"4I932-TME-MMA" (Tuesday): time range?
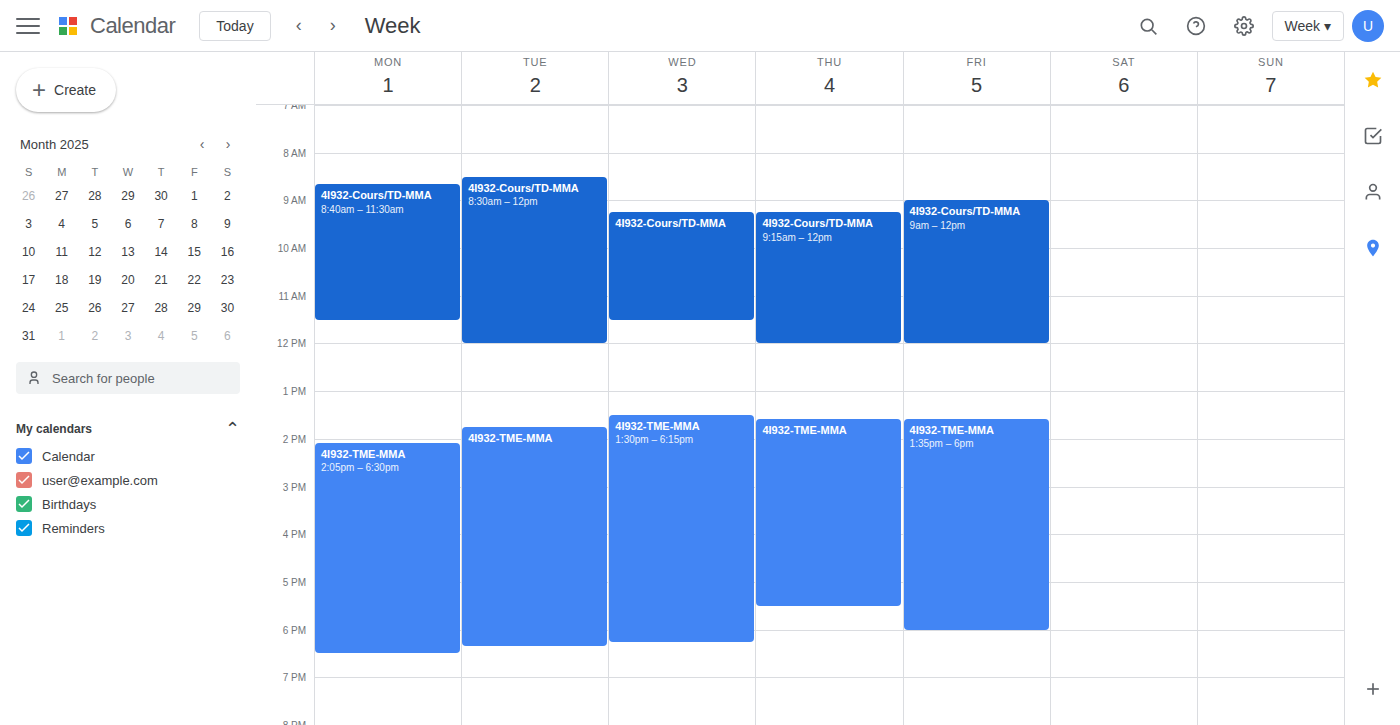
1:45 PM to 6:20 PM